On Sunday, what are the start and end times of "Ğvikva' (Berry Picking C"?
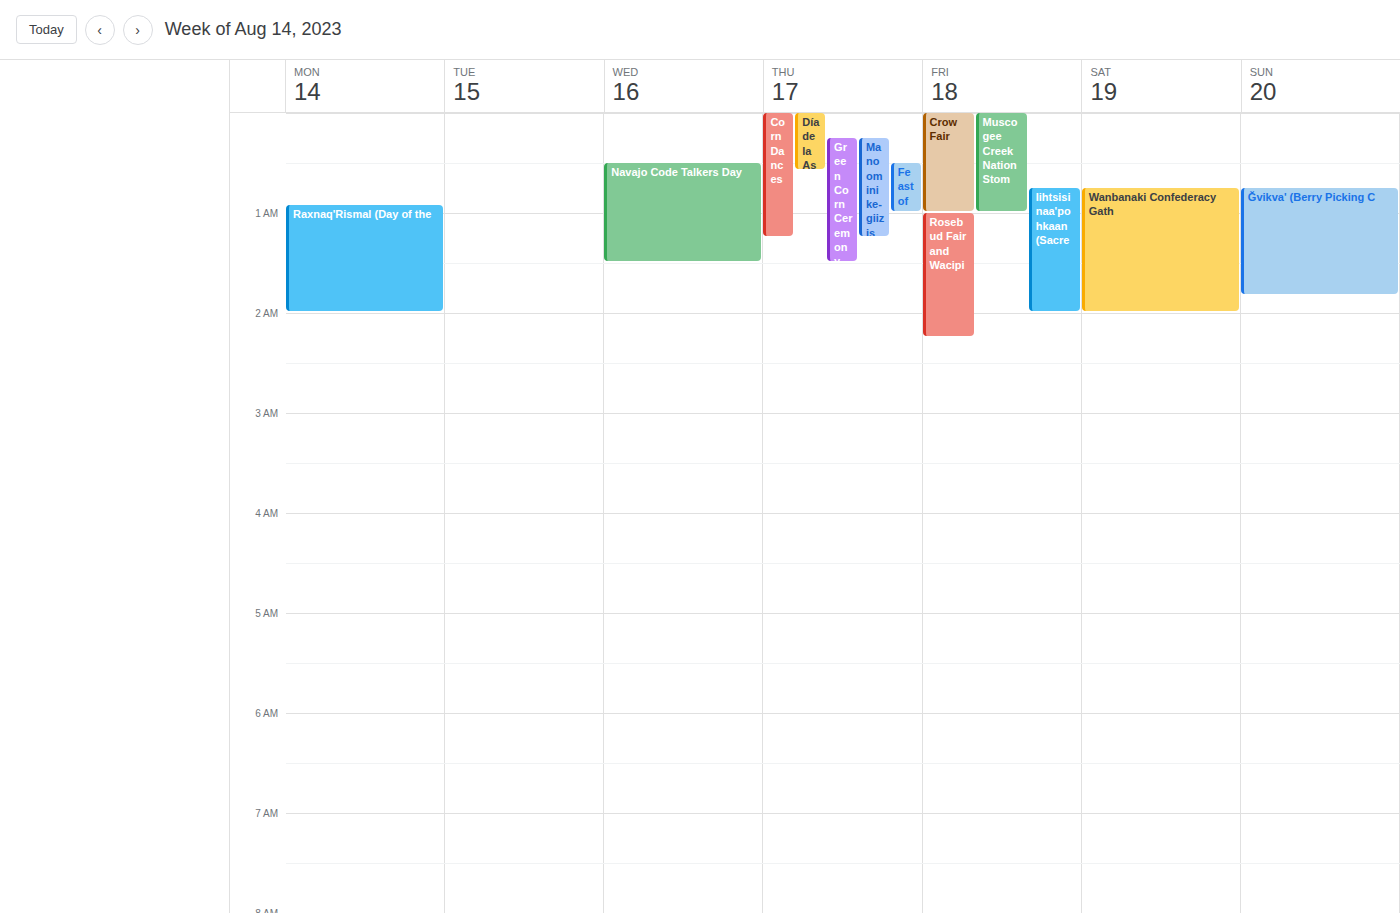
12:45 AM to 1:50 AM